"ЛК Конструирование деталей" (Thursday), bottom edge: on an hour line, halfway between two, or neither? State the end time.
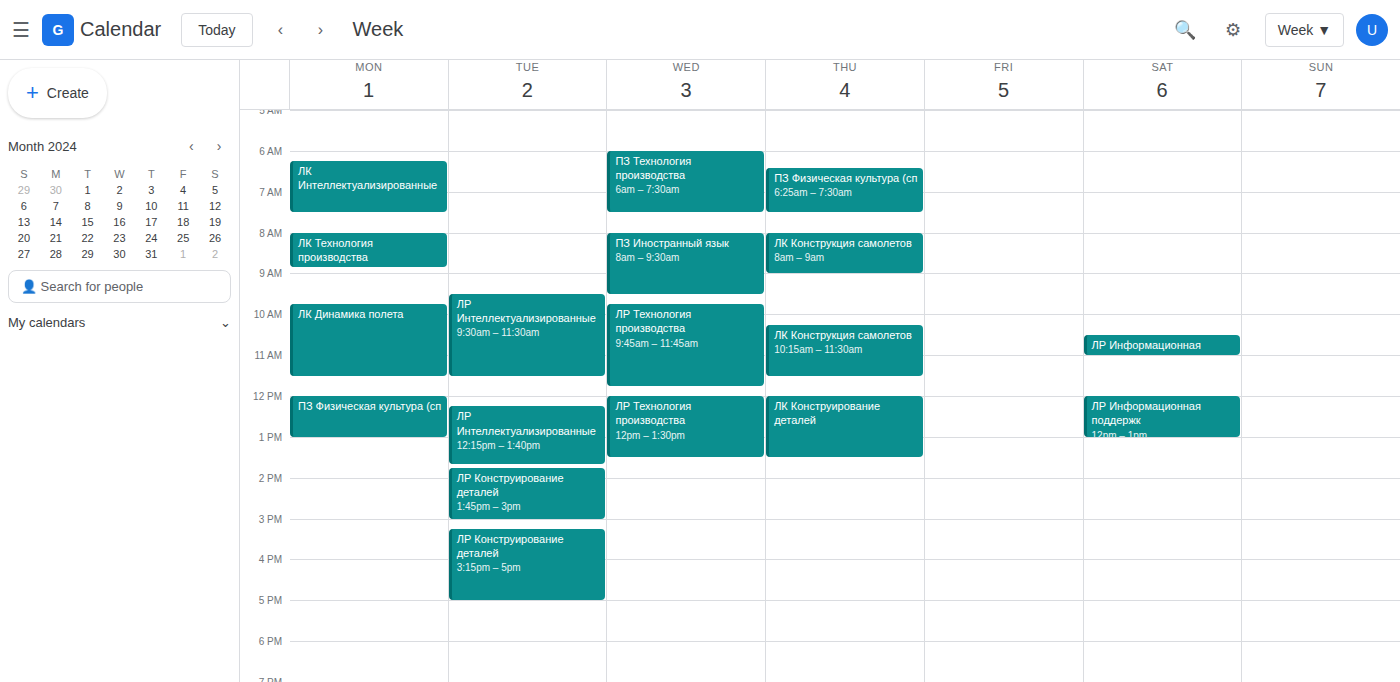
1:30 PM -- halfway between the 1 PM and 2 PM lines.